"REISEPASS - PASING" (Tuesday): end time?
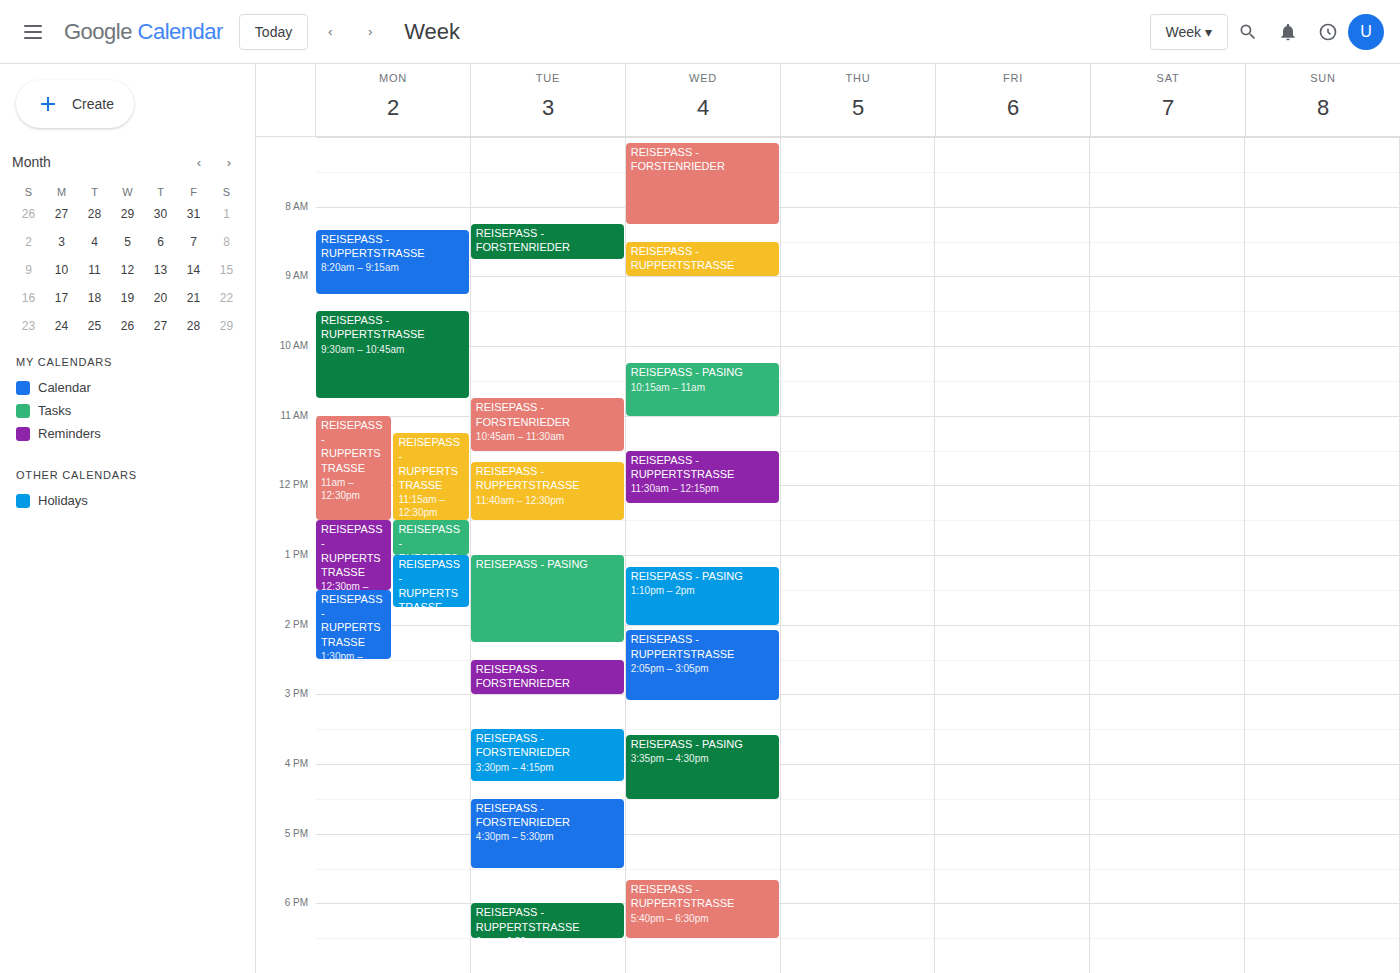
2:15 PM